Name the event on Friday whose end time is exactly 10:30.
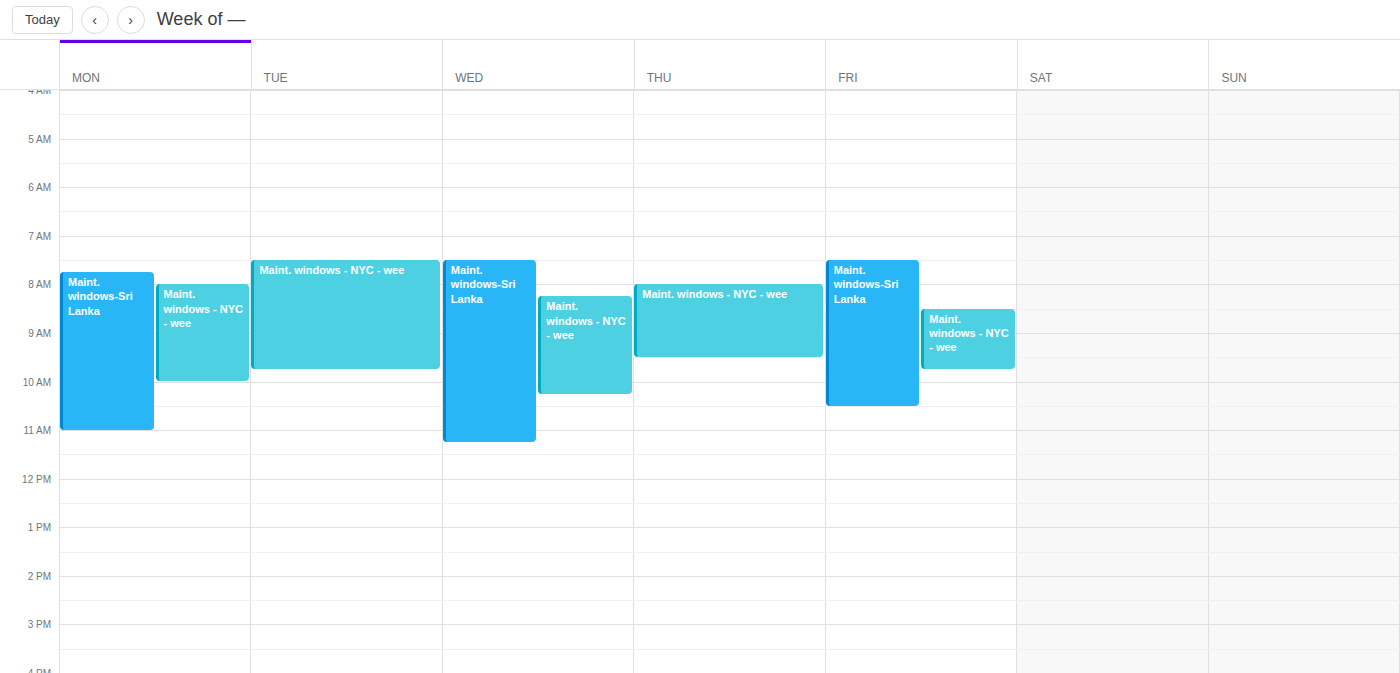
"Maint. windows-Sri Lanka"